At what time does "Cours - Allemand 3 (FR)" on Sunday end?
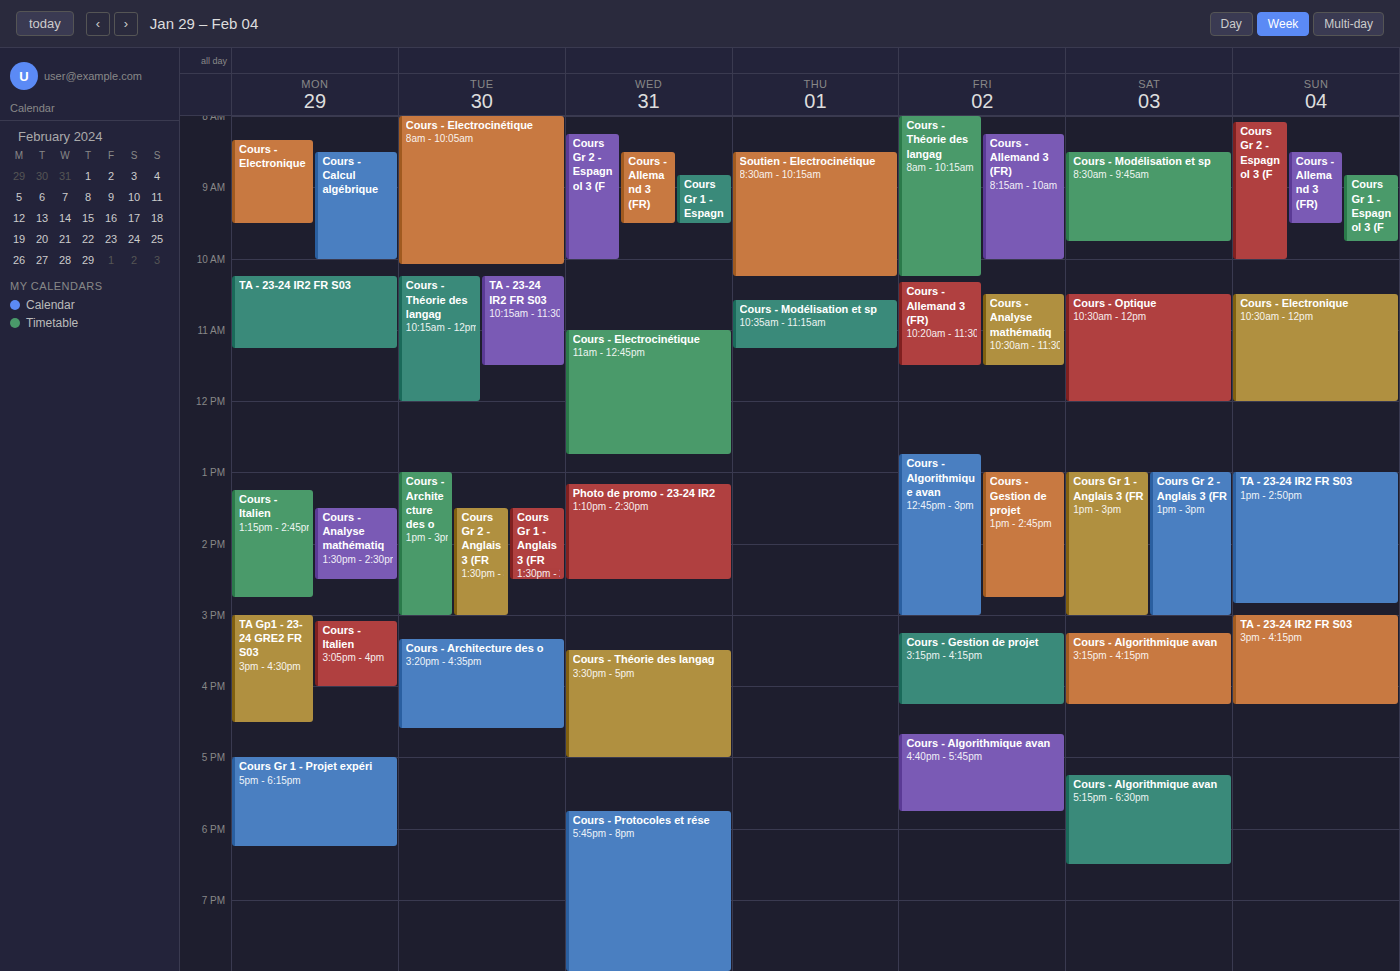
9:30 AM